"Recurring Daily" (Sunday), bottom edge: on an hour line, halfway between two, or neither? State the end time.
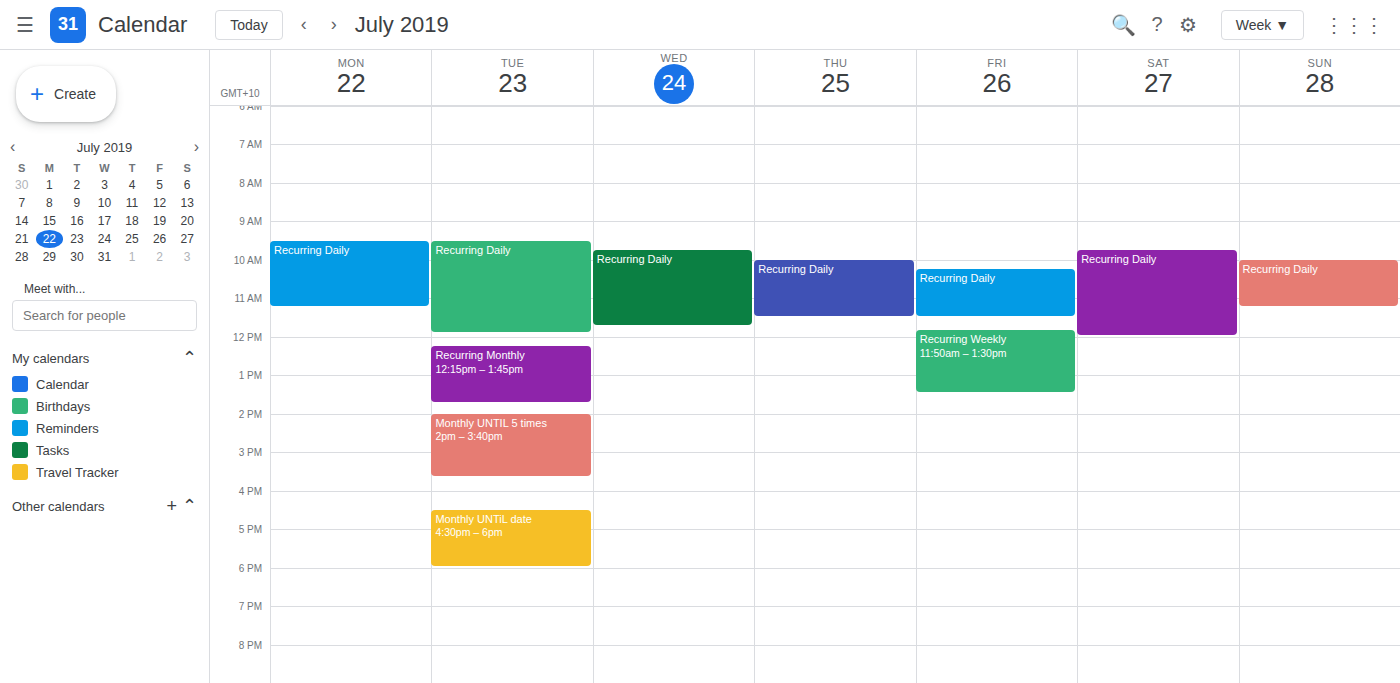
11:15 AM -- neither: a quarter of the way from the 11 AM line to the 12 PM line.